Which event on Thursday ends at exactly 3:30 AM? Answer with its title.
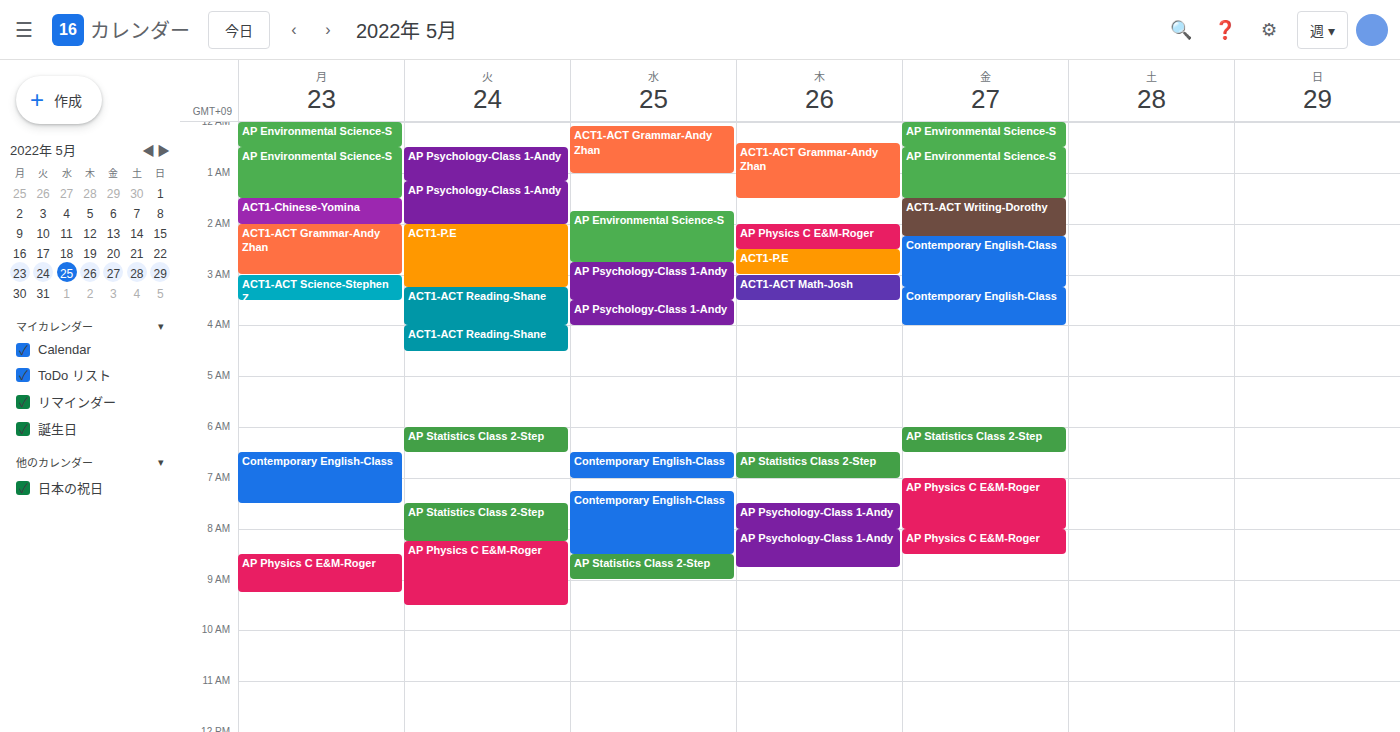
"ACT1-ACT Math-Josh"